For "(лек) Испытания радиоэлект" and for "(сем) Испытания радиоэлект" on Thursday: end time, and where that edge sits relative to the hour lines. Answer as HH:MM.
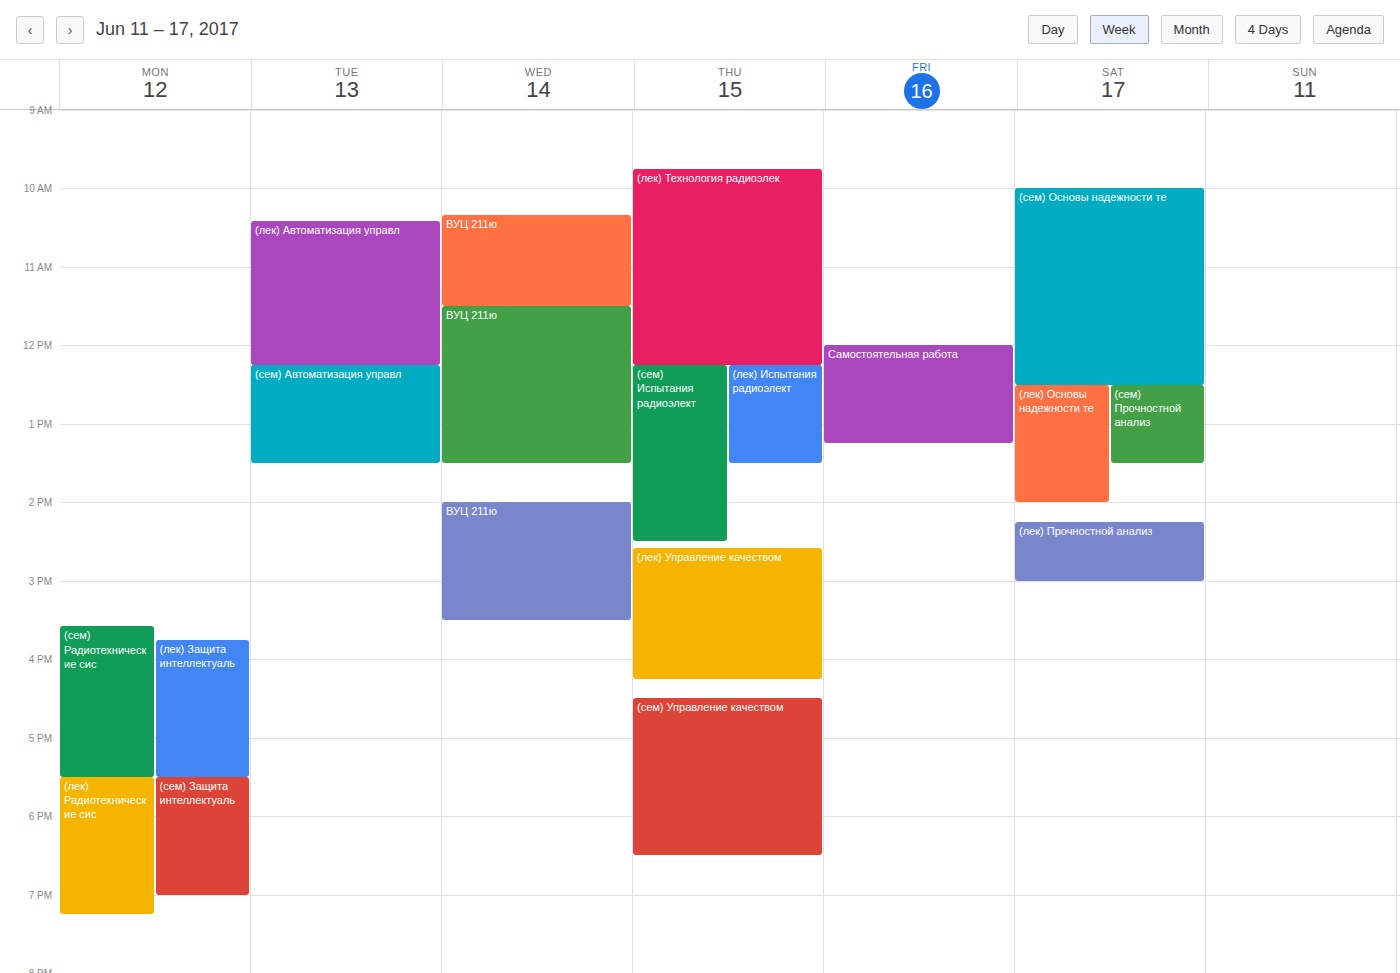
"(лек) Испытания радиоэлект": 13:30, halfway between the 13:00 and 14:00 lines. "(сем) Испытания радиоэлект": 14:30, halfway between the 14:00 and 15:00 lines.